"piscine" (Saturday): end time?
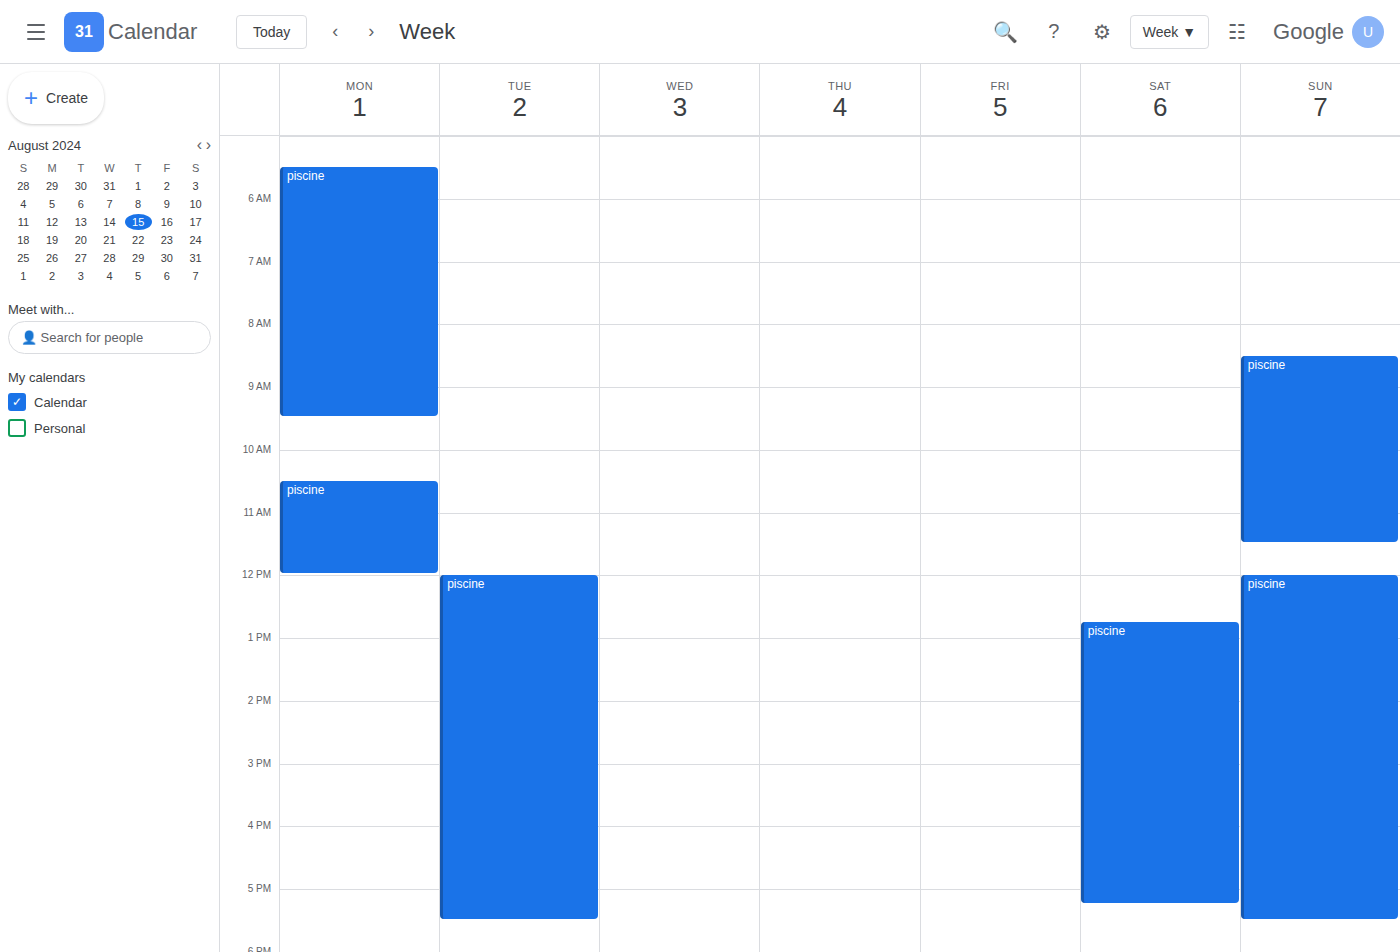
5:15 PM